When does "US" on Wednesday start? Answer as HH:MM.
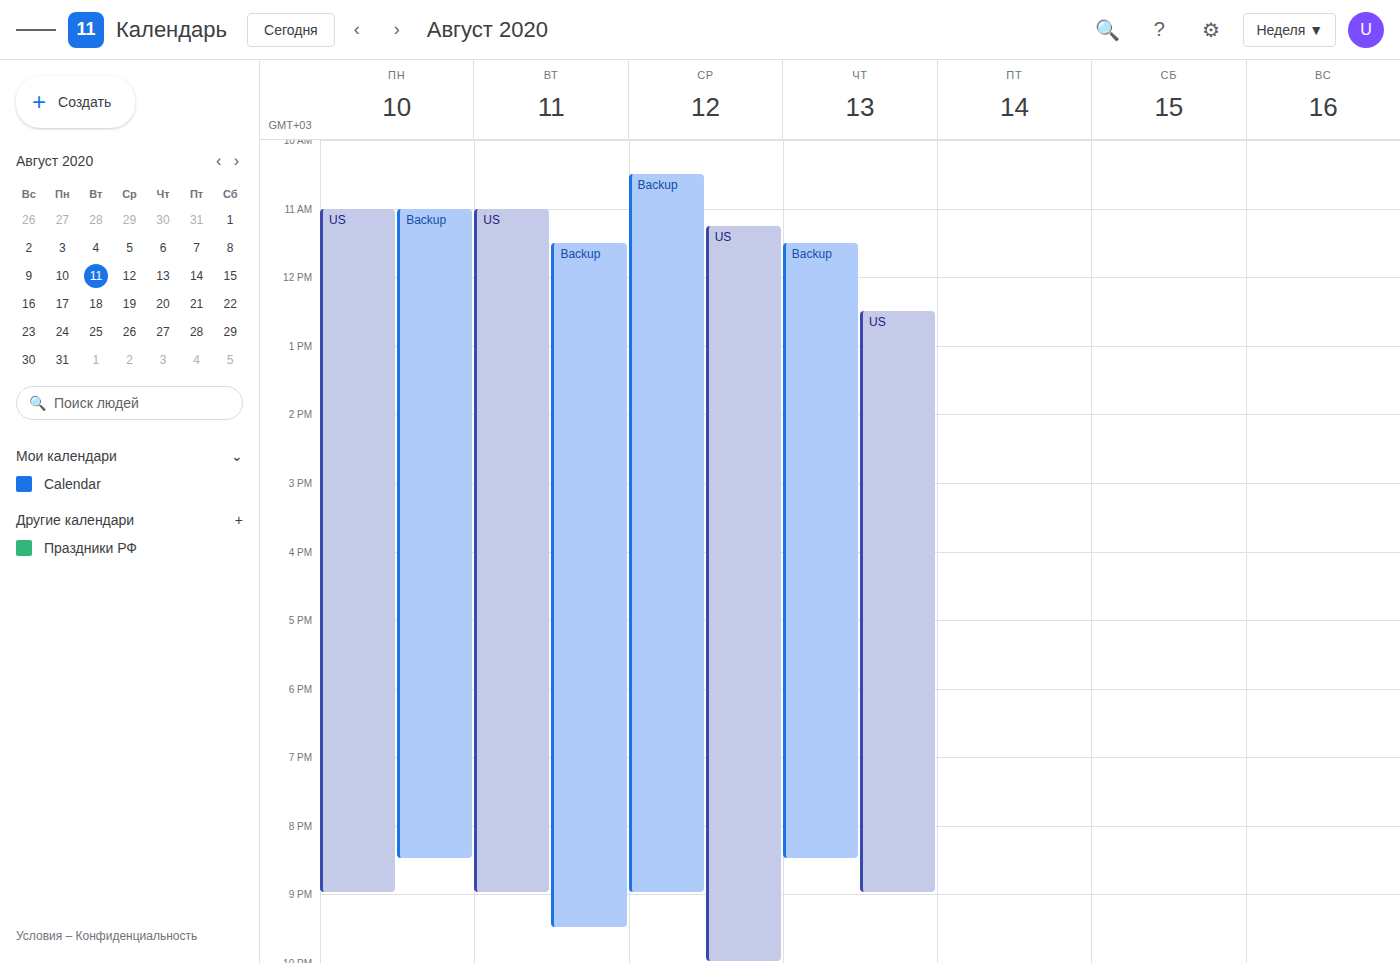
11:15